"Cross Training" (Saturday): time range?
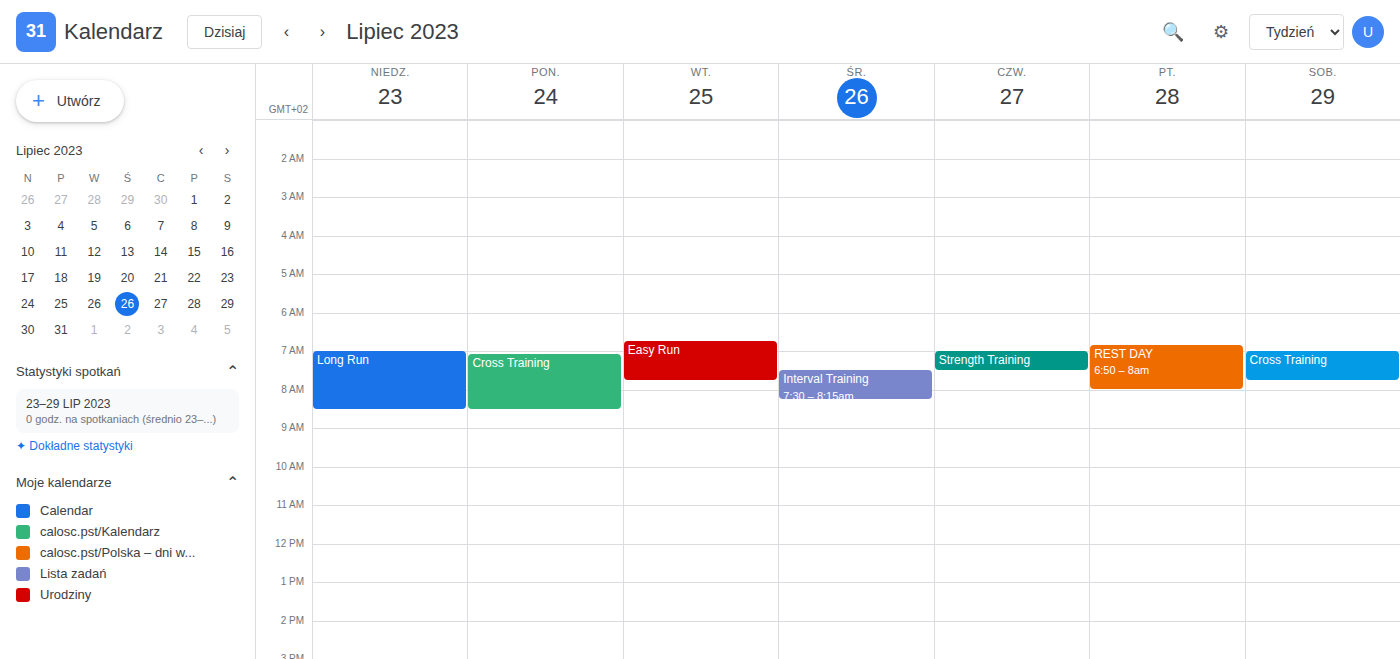
7:00 AM to 7:45 AM